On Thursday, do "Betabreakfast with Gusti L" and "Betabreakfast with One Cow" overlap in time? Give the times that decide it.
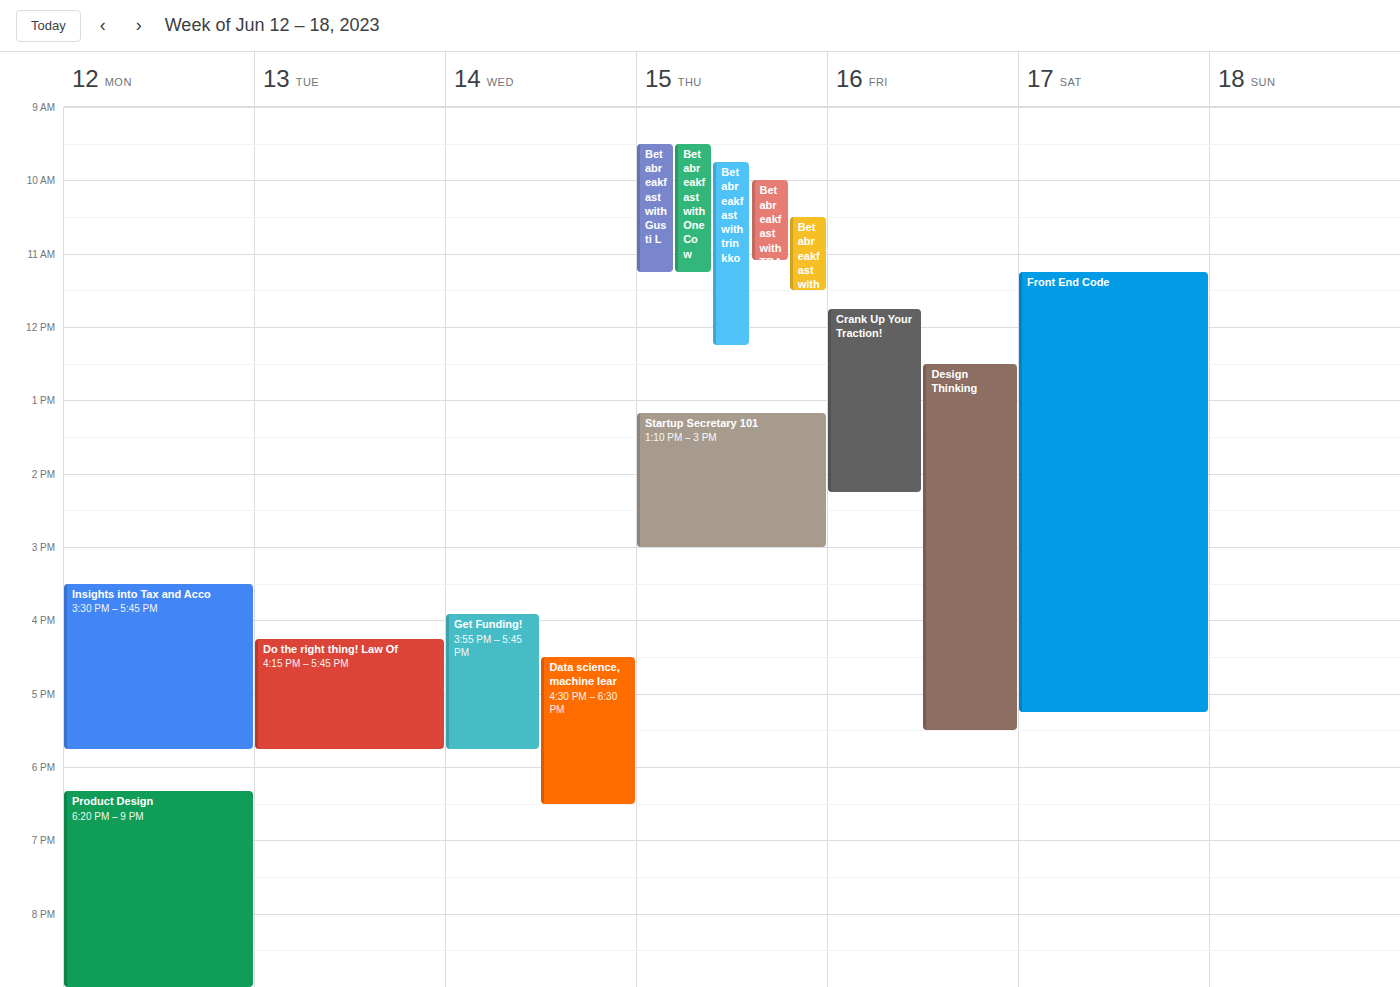
"Betabreakfast with Gusti L" runs 9:30 AM to 11:15 AM, inside "Betabreakfast with One Cow" -- they overlap.